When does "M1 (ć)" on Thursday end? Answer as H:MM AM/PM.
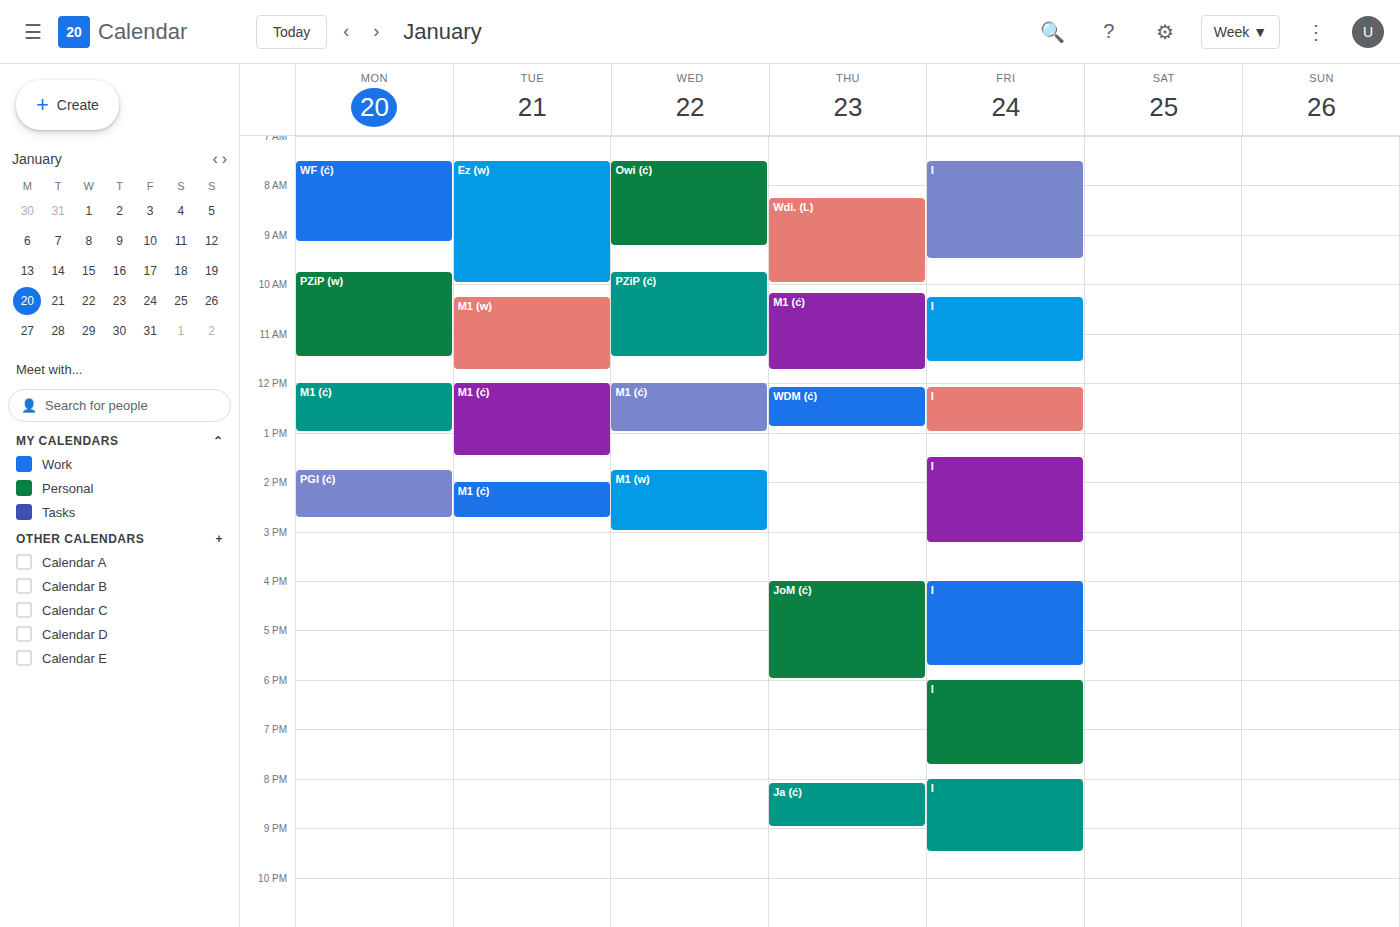
11:45 AM